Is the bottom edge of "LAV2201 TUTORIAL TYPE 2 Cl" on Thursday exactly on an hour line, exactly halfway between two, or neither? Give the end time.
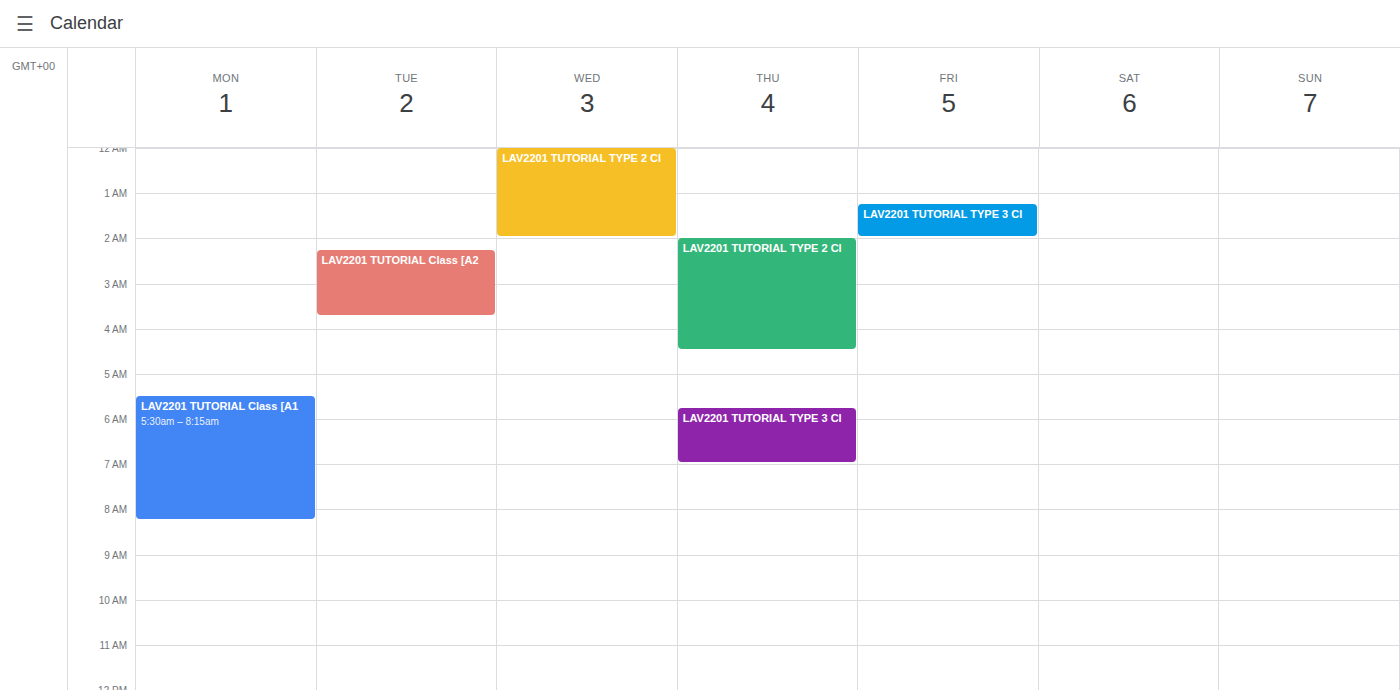
4:30 AM -- halfway between the 4 AM and 5 AM lines.